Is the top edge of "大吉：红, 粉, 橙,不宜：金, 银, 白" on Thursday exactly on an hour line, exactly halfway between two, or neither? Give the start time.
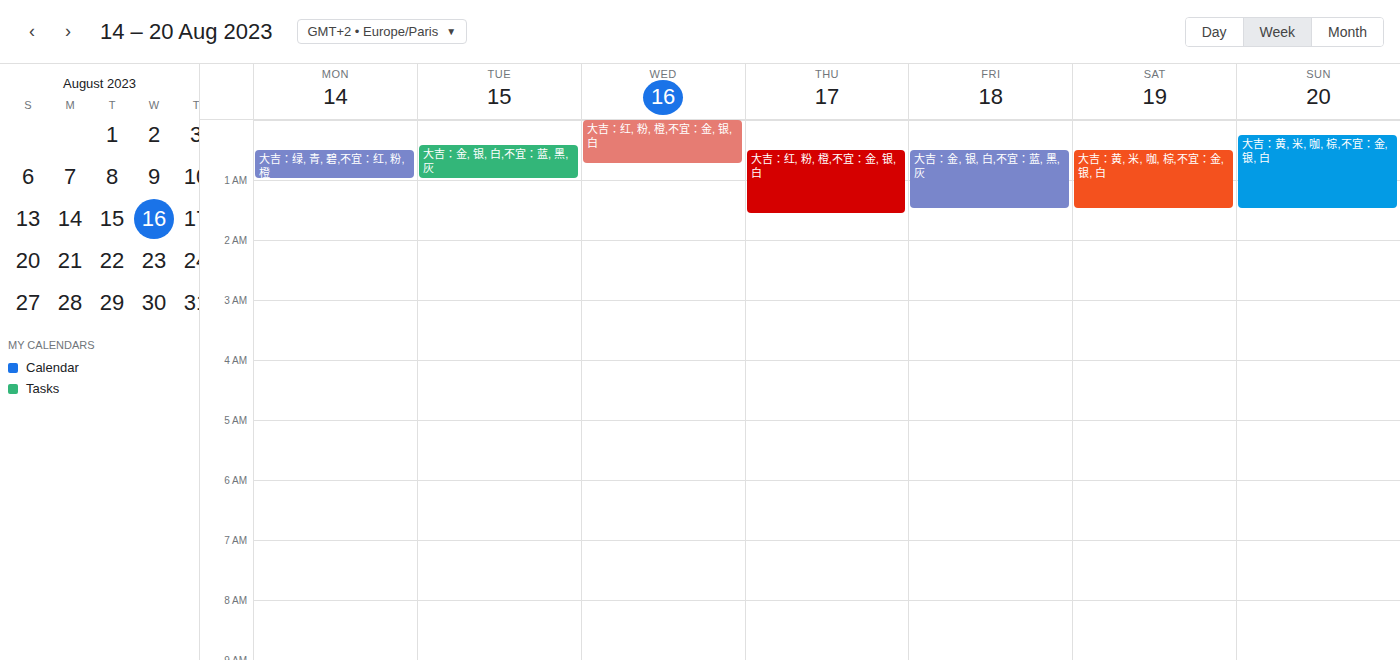
00:30 -- halfway between the 00:00 and 01:00 lines.